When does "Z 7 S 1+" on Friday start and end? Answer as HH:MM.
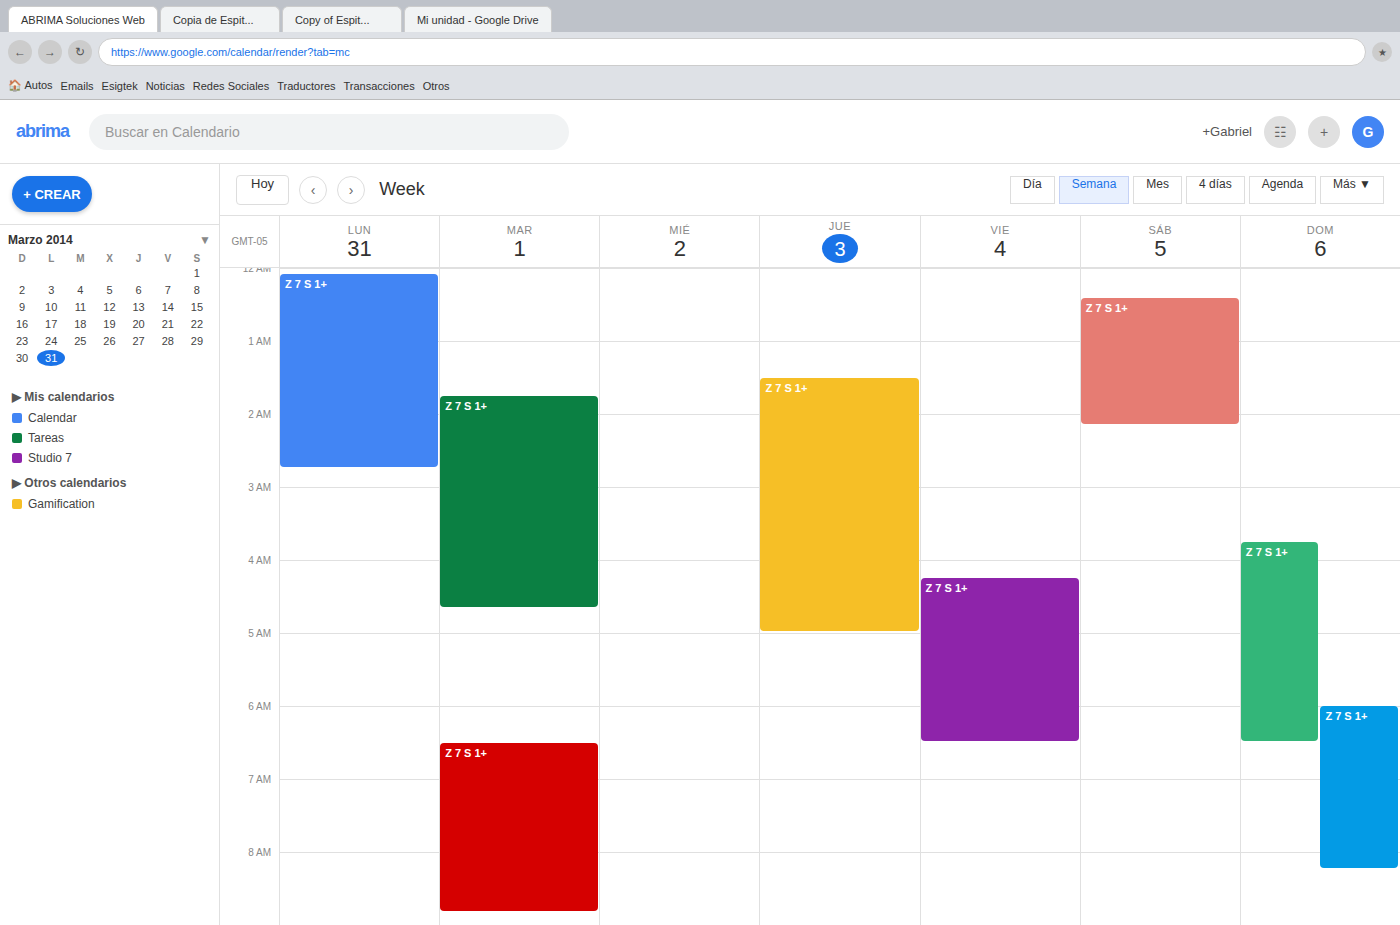
04:15 to 06:30